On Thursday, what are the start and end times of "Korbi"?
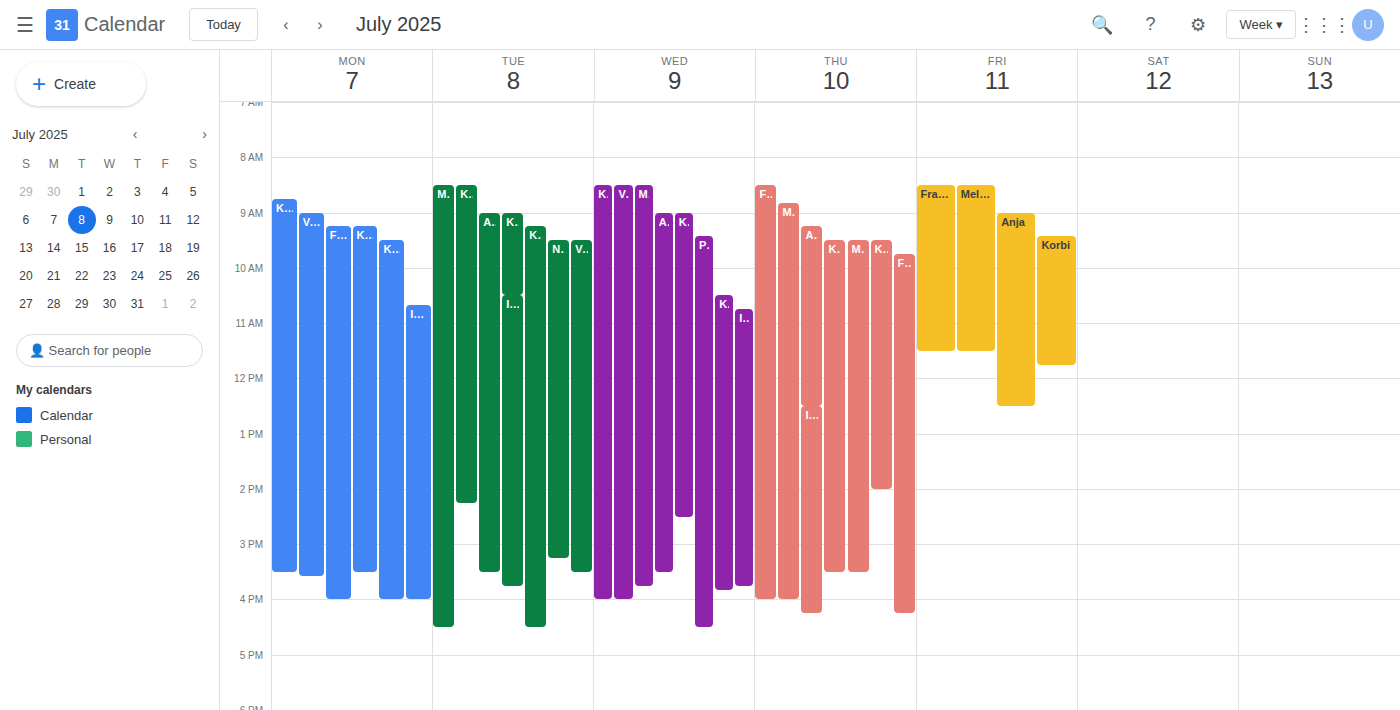
9:30 AM to 3:30 PM